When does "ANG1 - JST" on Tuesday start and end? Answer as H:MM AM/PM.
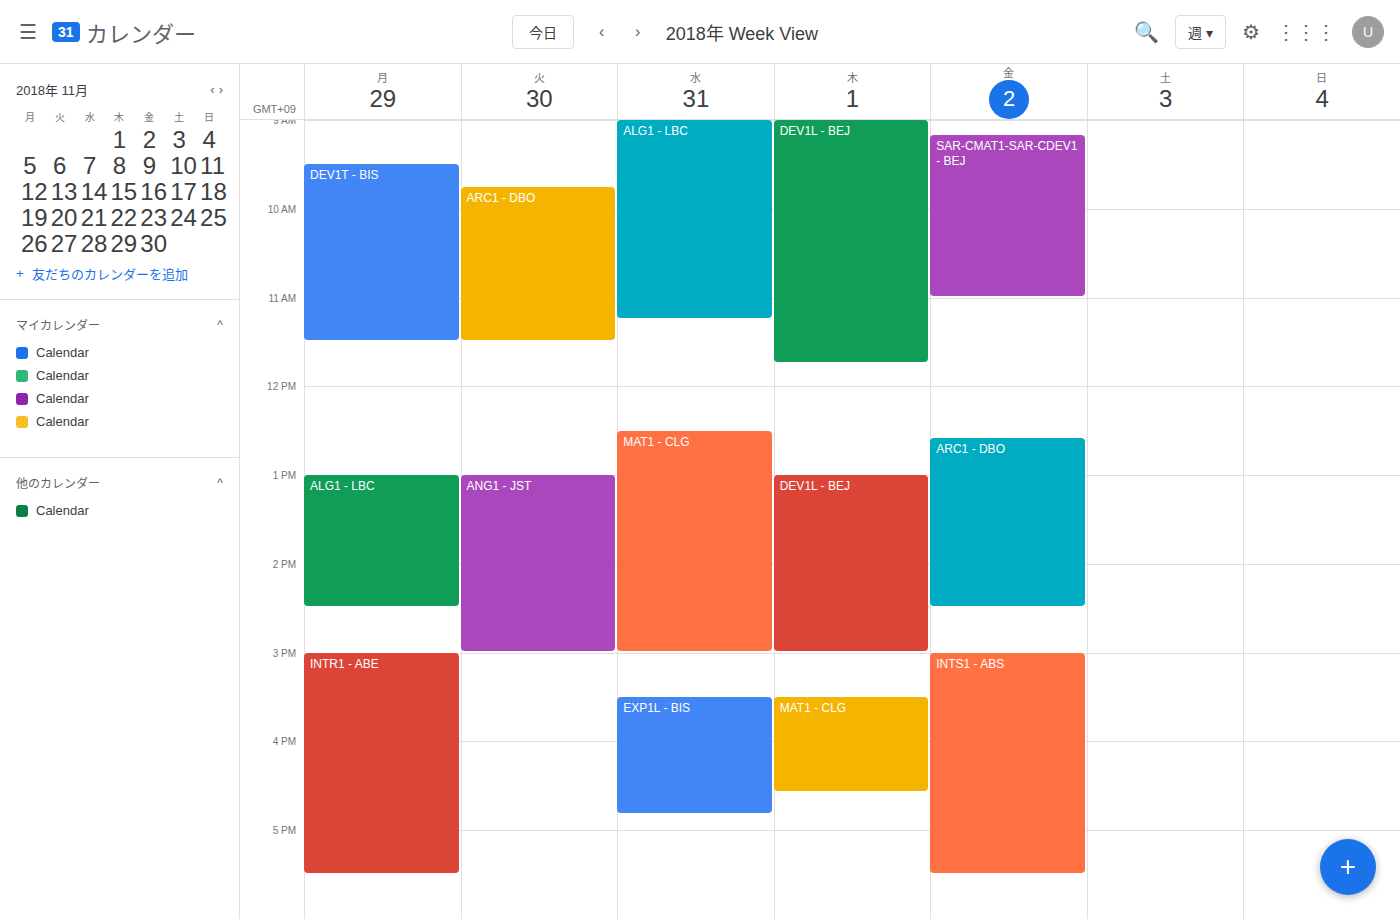
1:00 PM to 3:00 PM